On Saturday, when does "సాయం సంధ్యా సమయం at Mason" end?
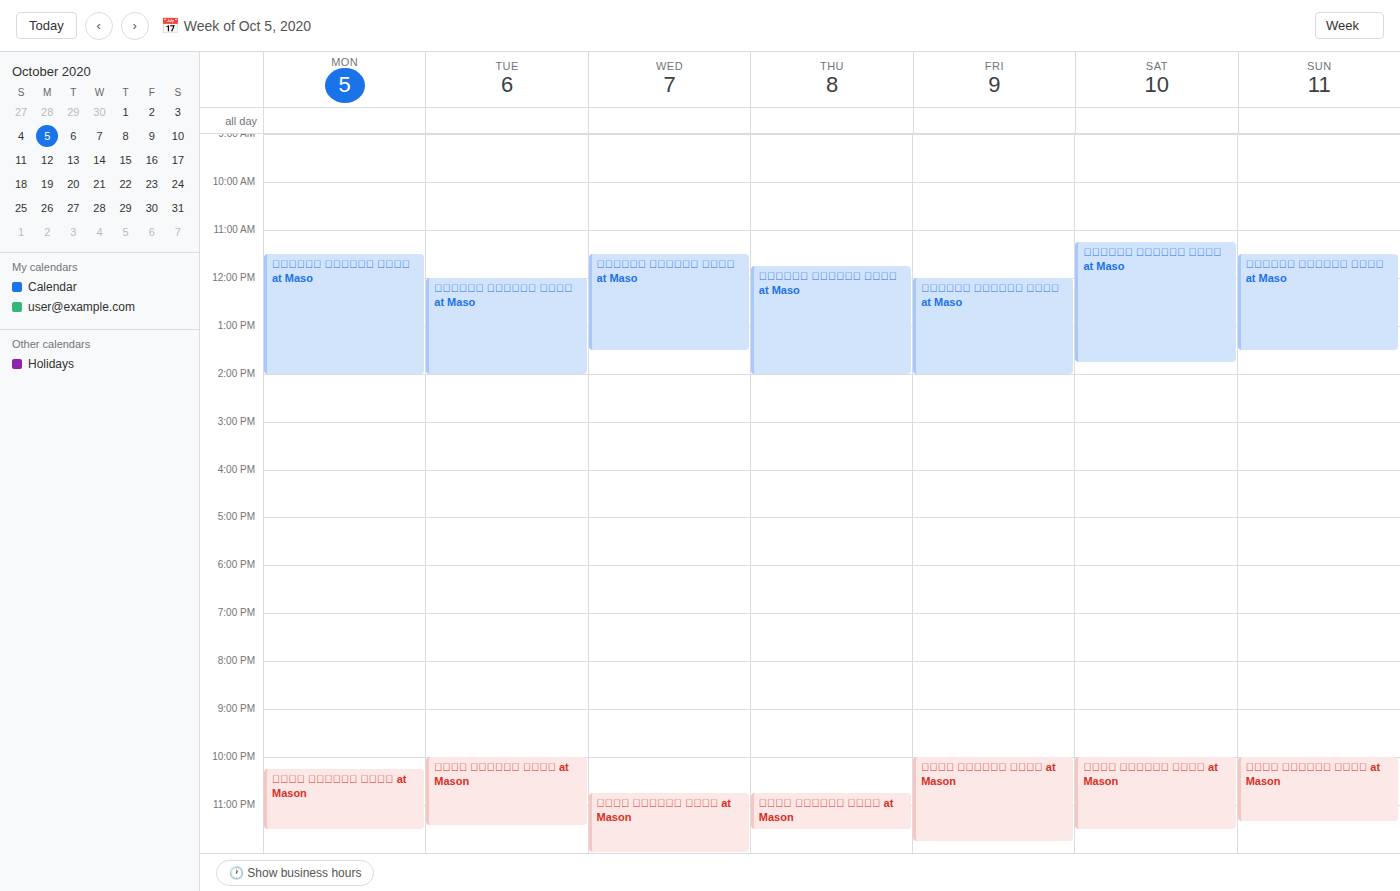
11:30 PM